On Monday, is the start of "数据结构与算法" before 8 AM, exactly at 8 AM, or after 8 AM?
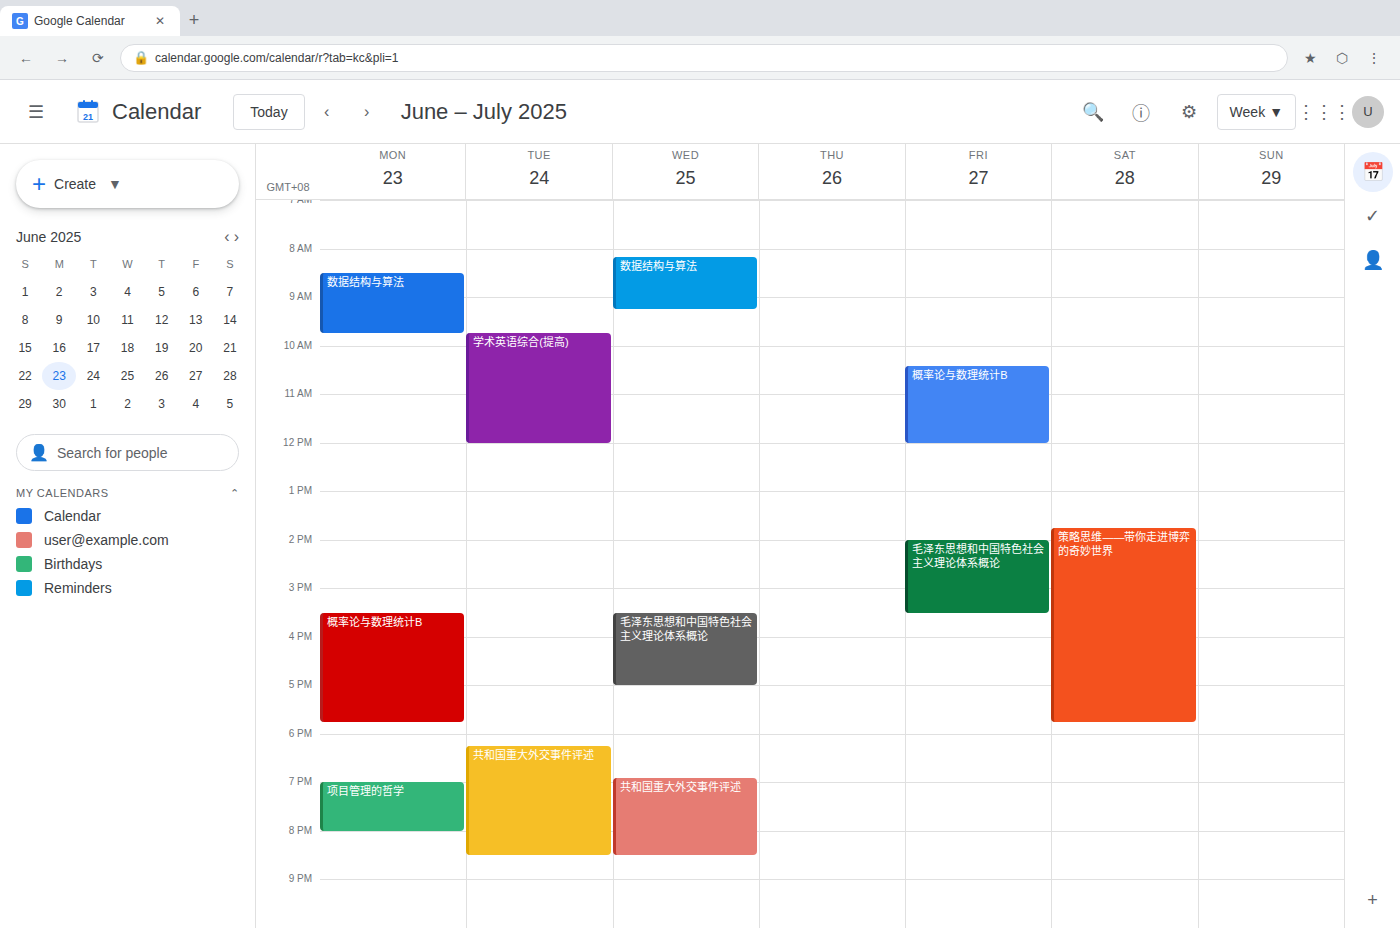
8:30 AM -- after 8 AM, 30 minutes below the 8 AM line.